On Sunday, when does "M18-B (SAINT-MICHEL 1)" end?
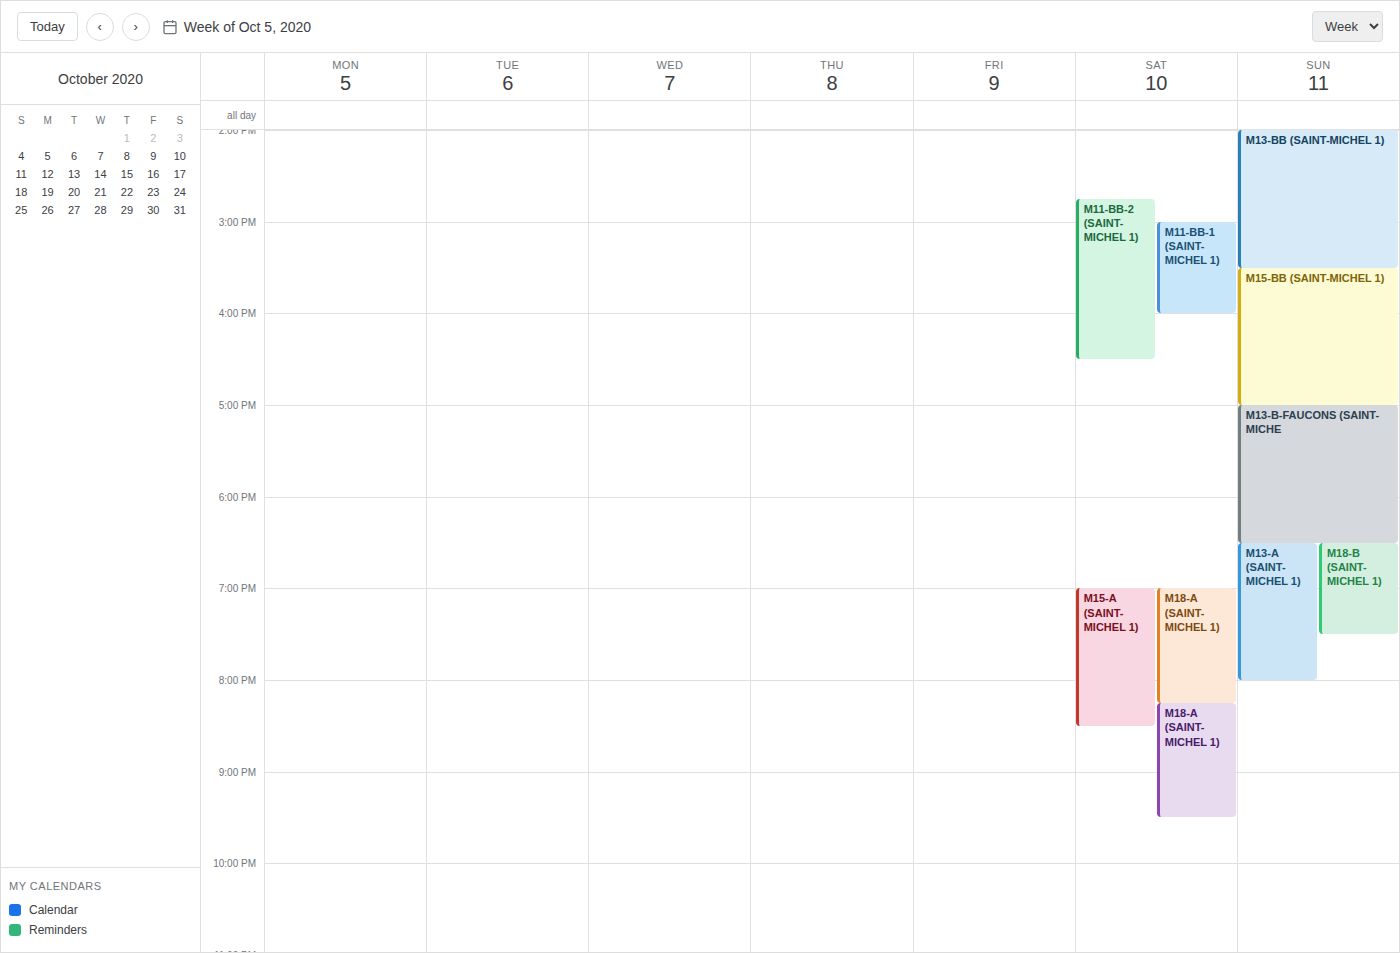
7:30 PM